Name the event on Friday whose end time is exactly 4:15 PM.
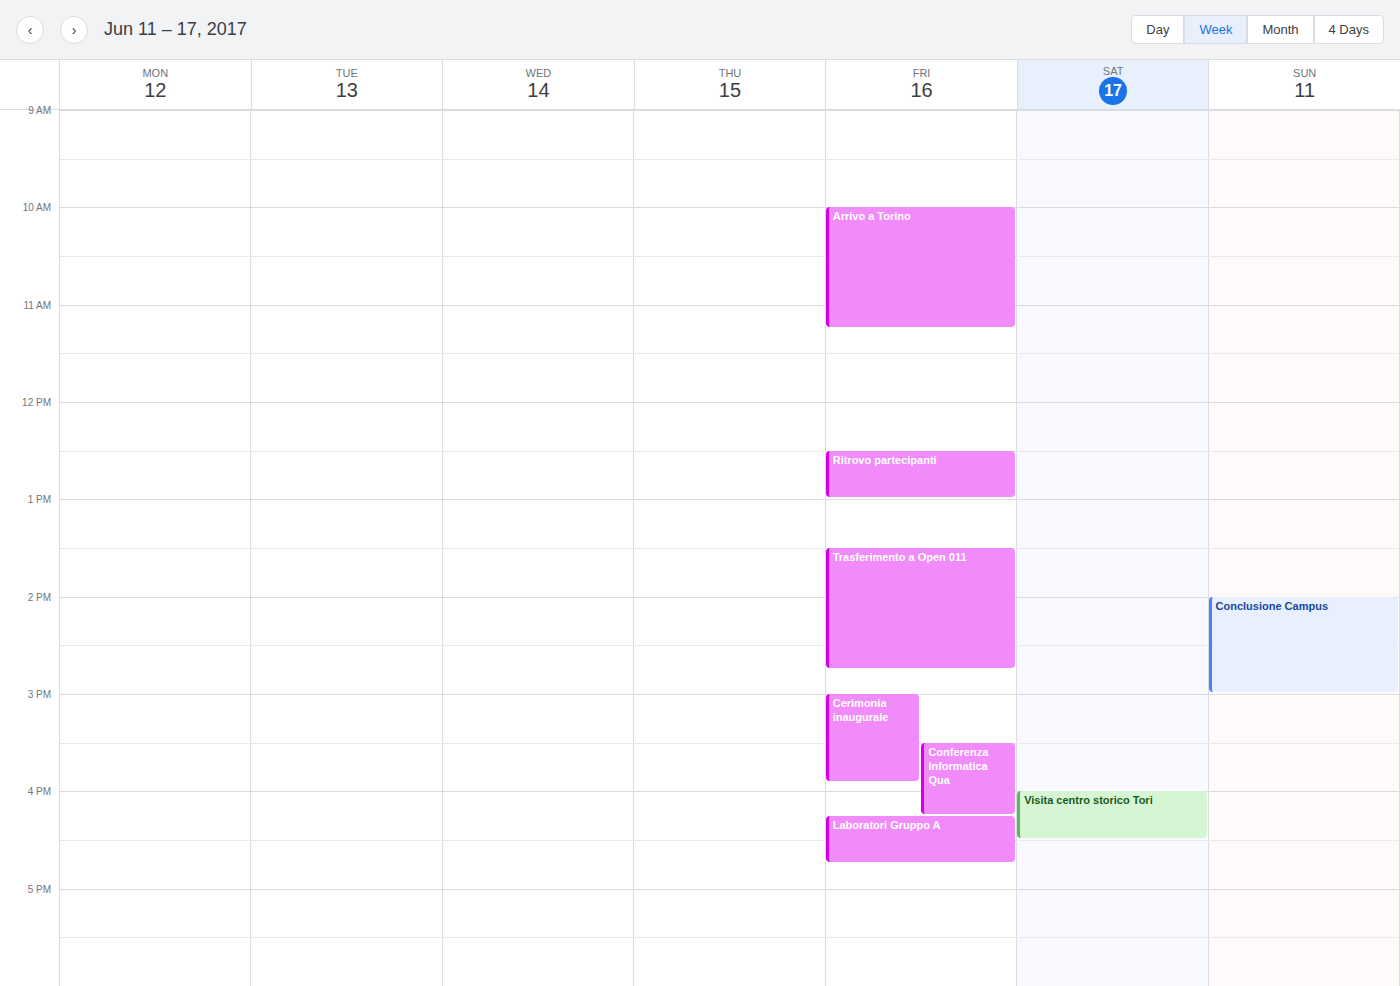
"Conferenza Informatica Qua"